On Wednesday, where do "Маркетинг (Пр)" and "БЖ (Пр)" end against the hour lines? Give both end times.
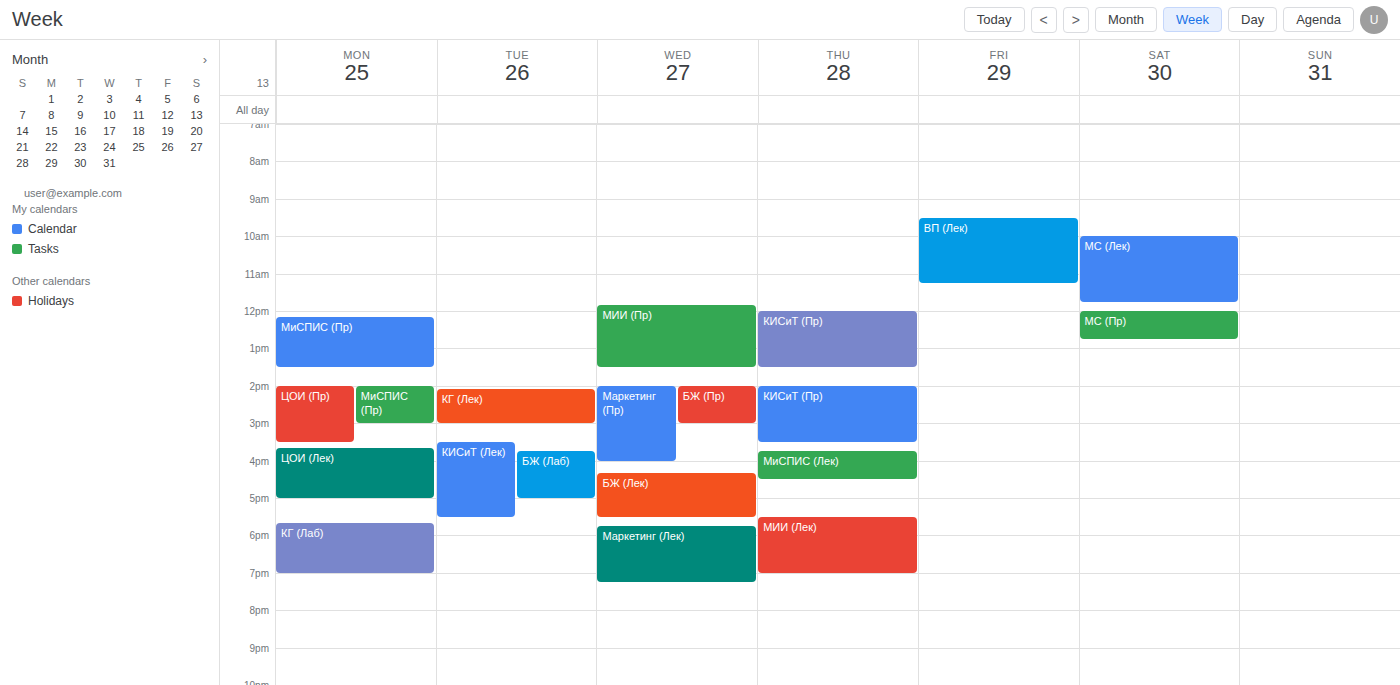
"Маркетинг (Пр)": 16:00, exactly on the 16:00 line. "БЖ (Пр)": 15:00, exactly on the 15:00 line.